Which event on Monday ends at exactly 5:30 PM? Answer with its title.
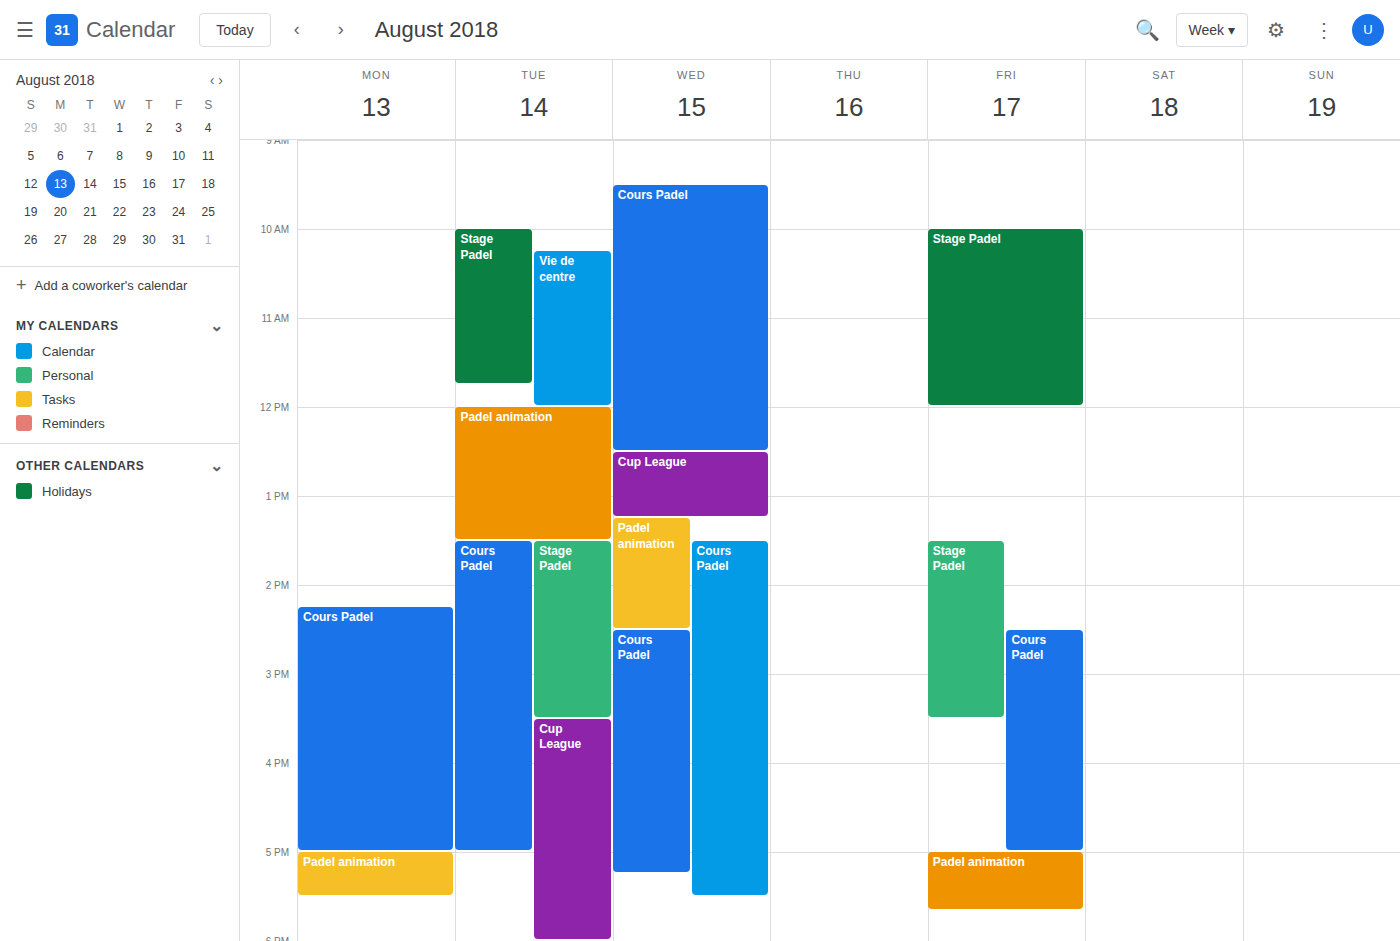
"Padel animation"